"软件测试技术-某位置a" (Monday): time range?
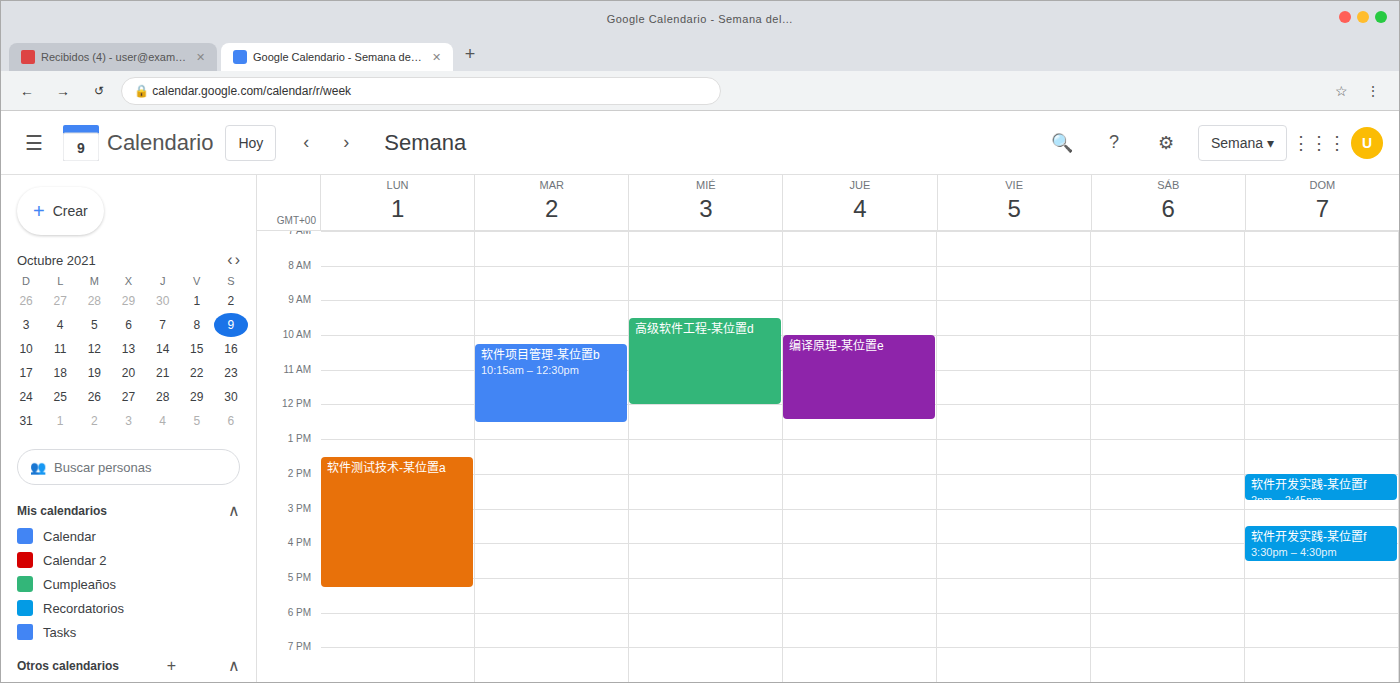
1:30 PM to 5:15 PM